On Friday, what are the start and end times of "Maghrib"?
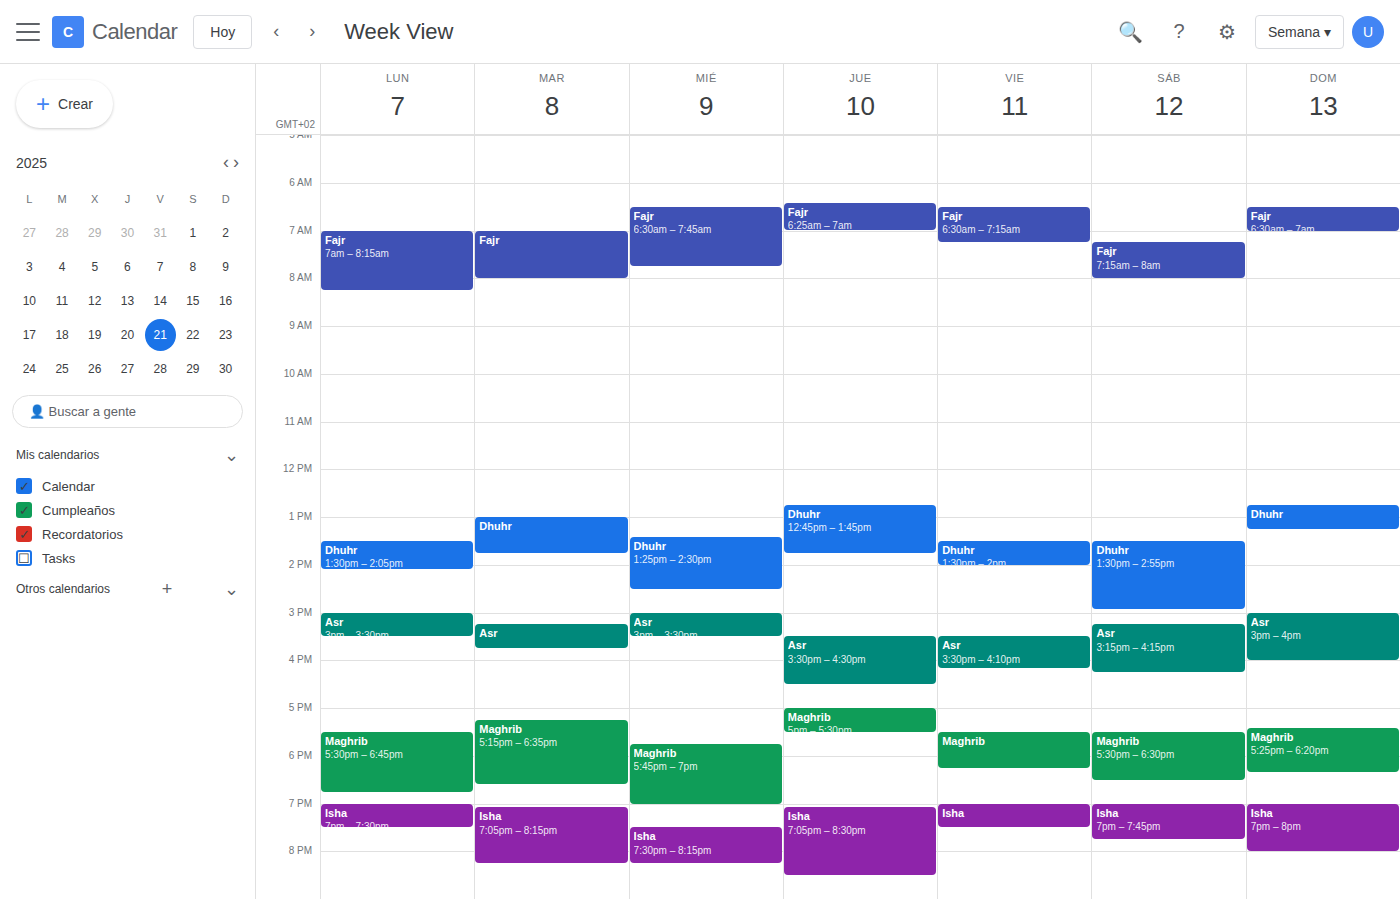
5:30 PM to 6:15 PM